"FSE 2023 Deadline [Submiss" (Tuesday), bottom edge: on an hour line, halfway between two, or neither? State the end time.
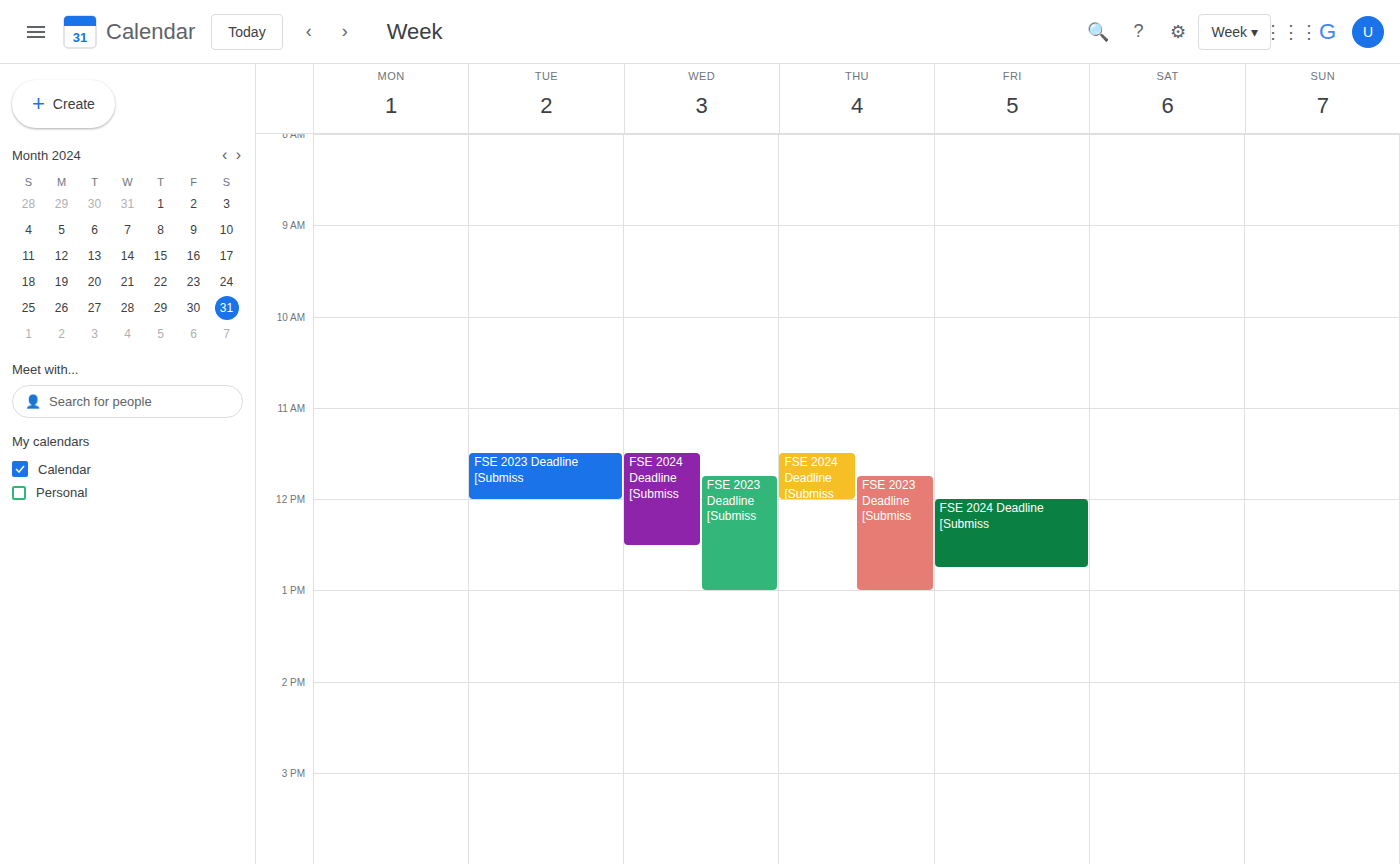
12:00 PM -- exactly on the 12 PM line.